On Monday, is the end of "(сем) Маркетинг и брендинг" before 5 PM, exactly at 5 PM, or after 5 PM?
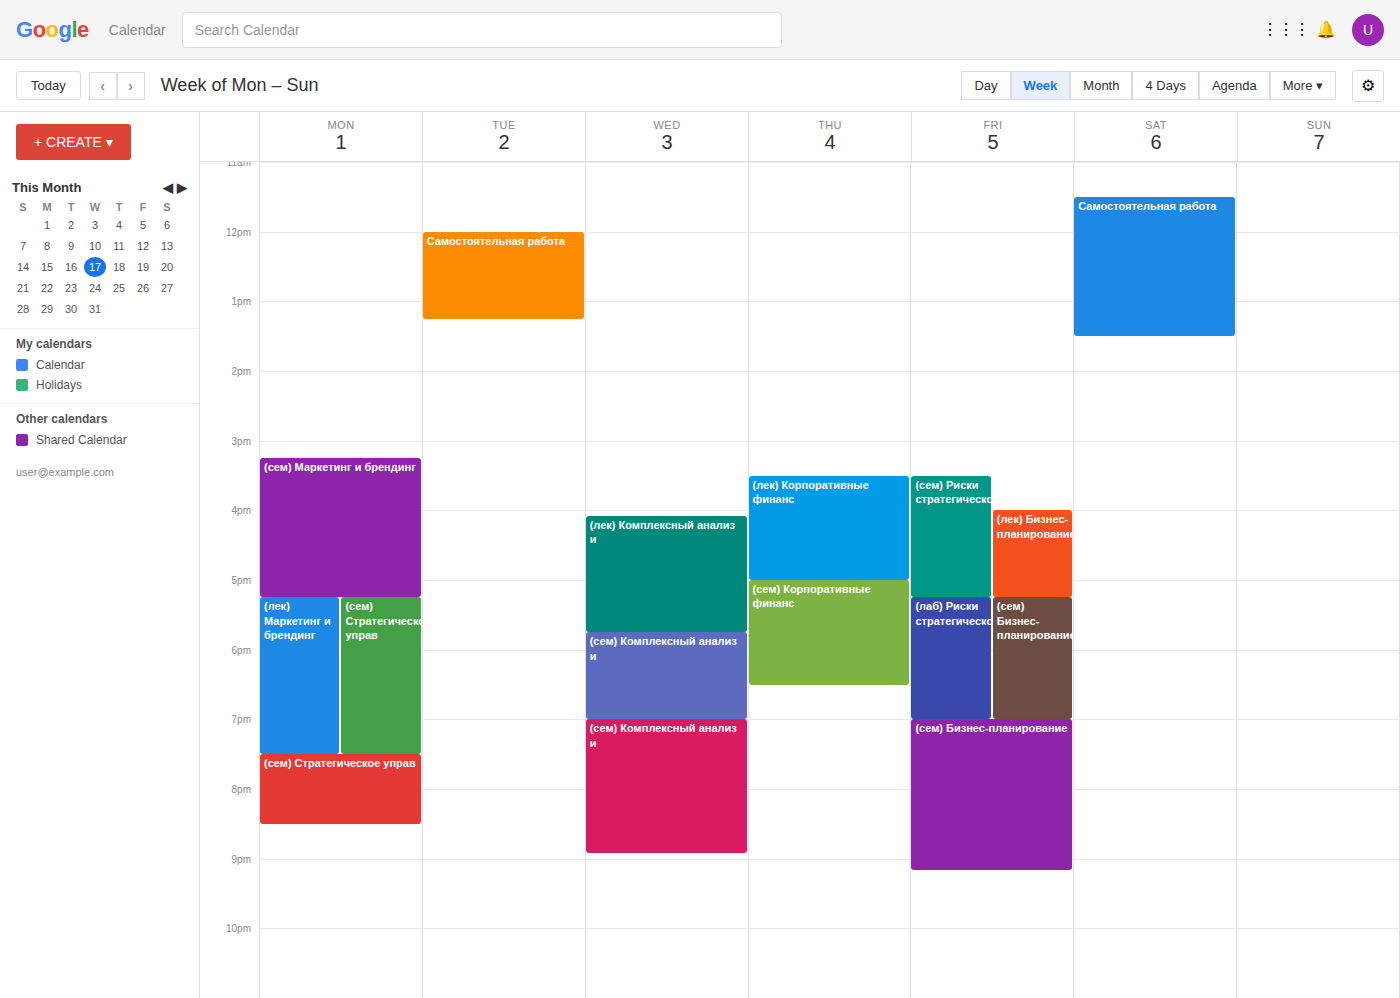
5:15 PM -- after 5 PM, 15 minutes below the 5 PM line.